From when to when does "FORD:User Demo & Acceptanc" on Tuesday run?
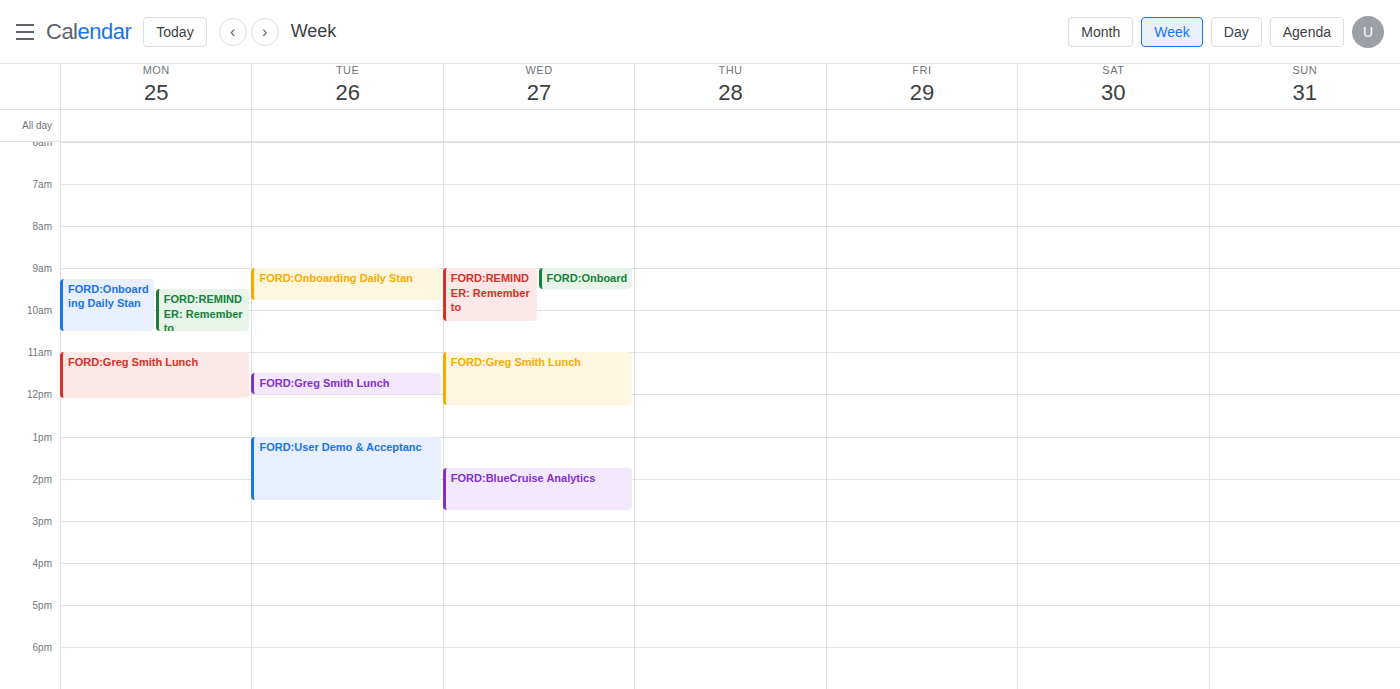
1:00 PM to 2:30 PM